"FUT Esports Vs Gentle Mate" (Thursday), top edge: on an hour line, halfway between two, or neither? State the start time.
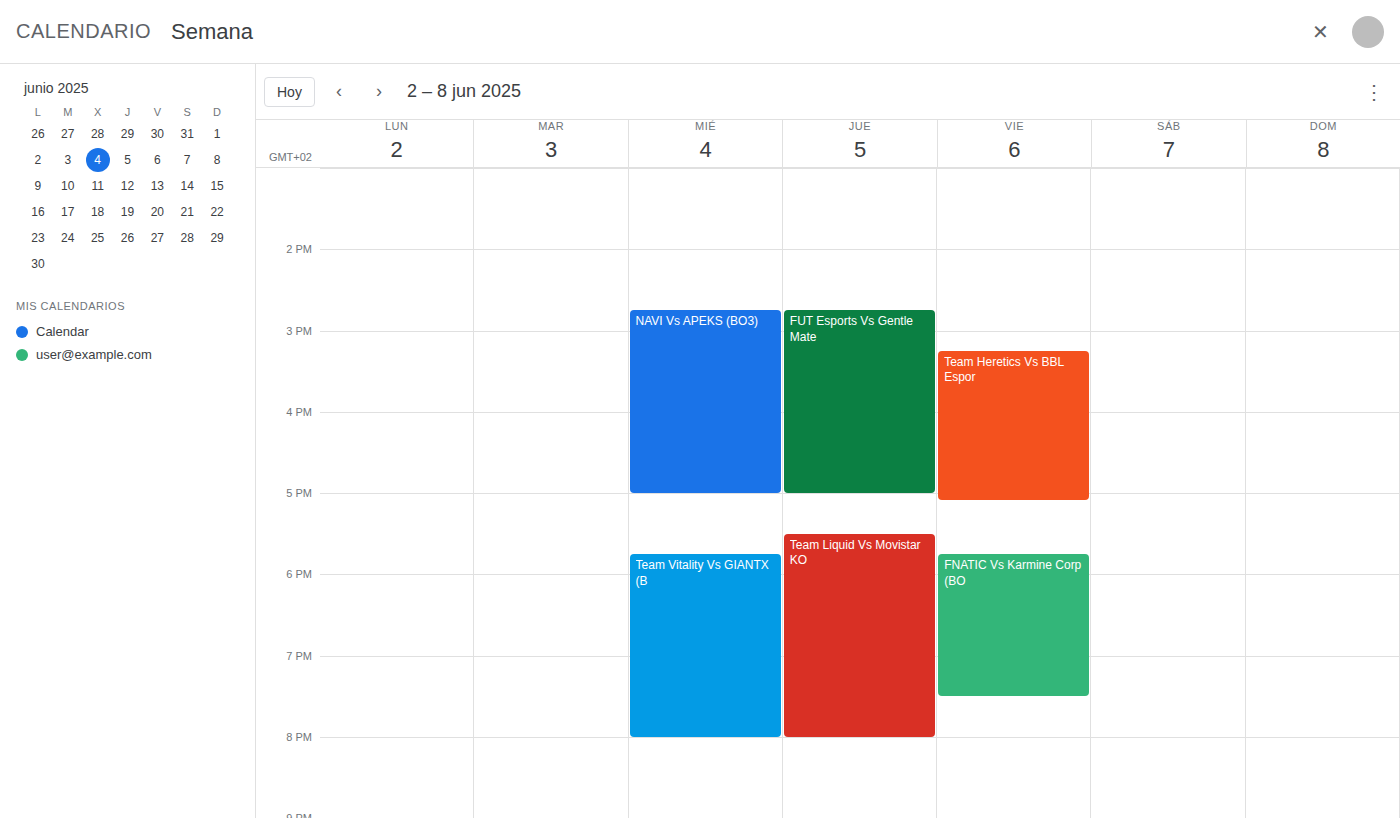
2:45 PM -- neither: three quarters of the way from the 2 PM line to the 3 PM line.